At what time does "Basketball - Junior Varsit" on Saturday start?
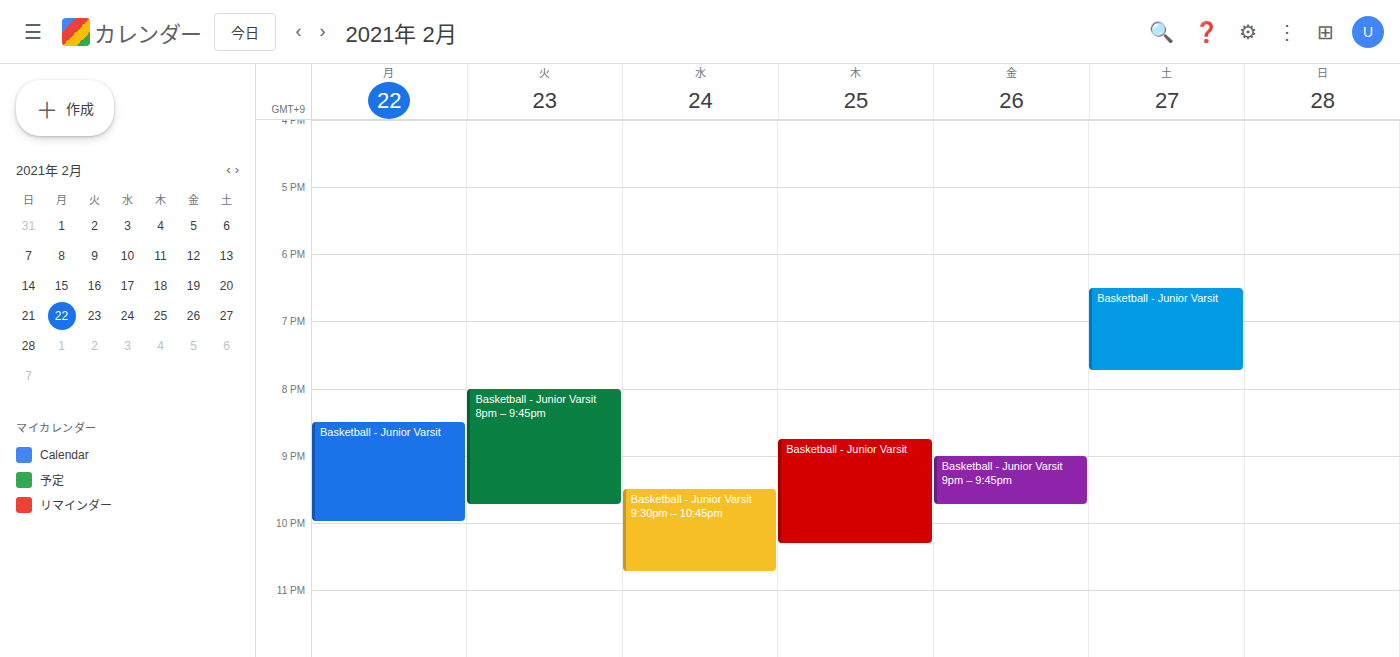
6:30 PM